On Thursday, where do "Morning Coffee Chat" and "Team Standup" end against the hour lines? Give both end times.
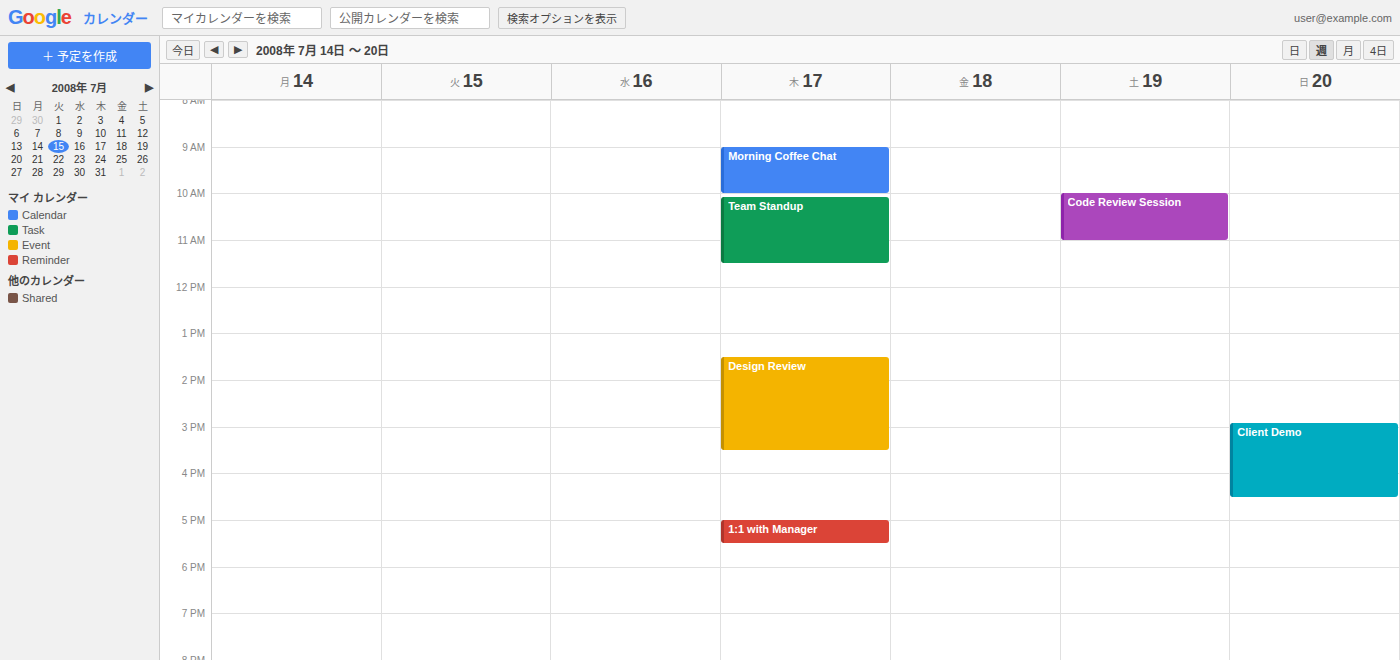
"Morning Coffee Chat": 10:00 AM, exactly on the 10 AM line. "Team Standup": 11:30 AM, halfway between the 11 AM and 12 PM lines.